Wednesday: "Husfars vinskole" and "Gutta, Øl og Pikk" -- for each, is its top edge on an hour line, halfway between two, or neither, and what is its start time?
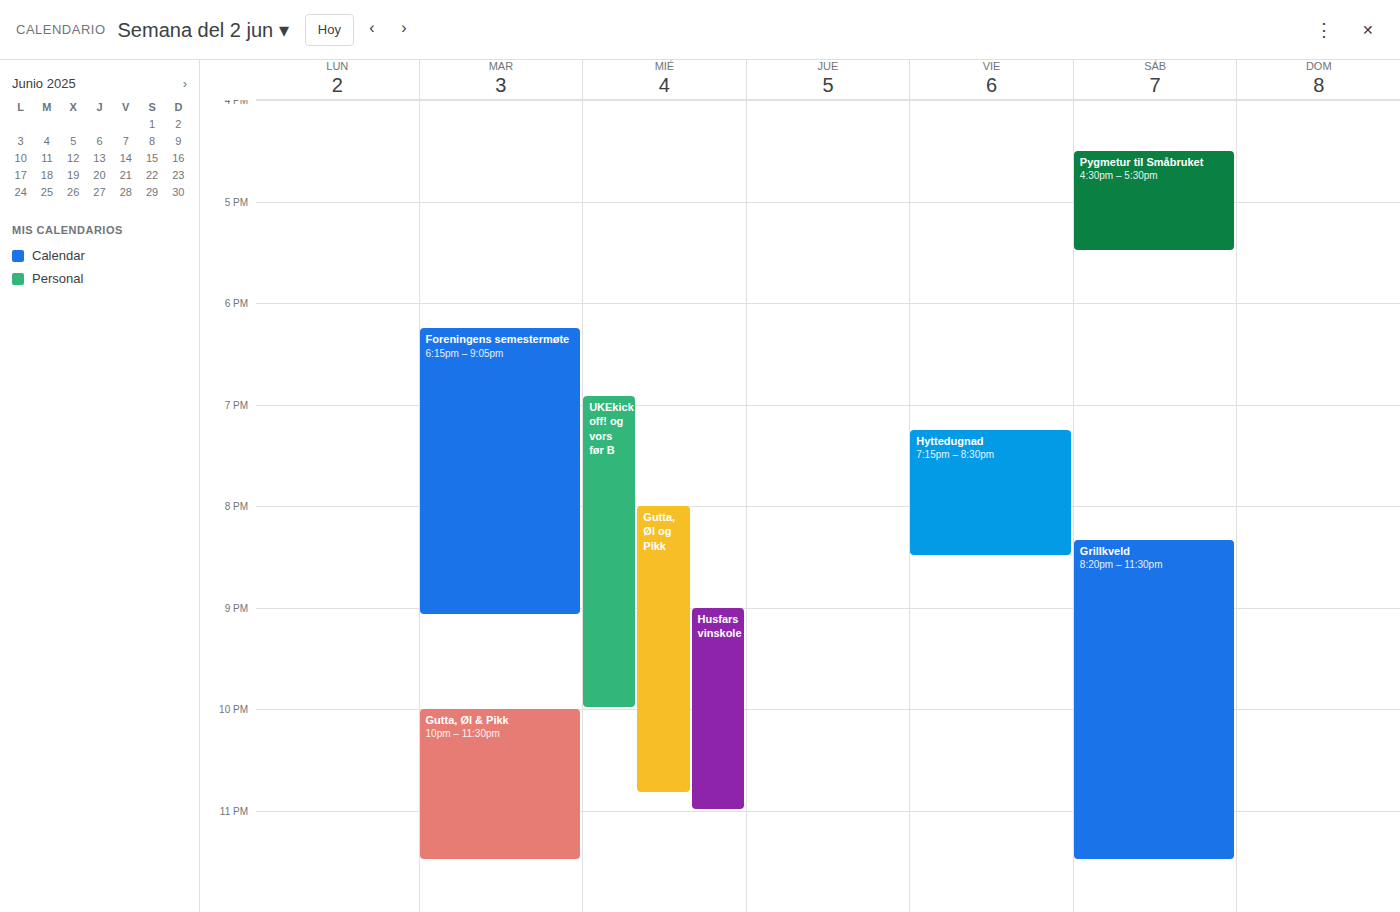
"Husfars vinskole": 9:00 PM, exactly on the 9 PM line. "Gutta, Øl og Pikk": 8:00 PM, exactly on the 8 PM line.